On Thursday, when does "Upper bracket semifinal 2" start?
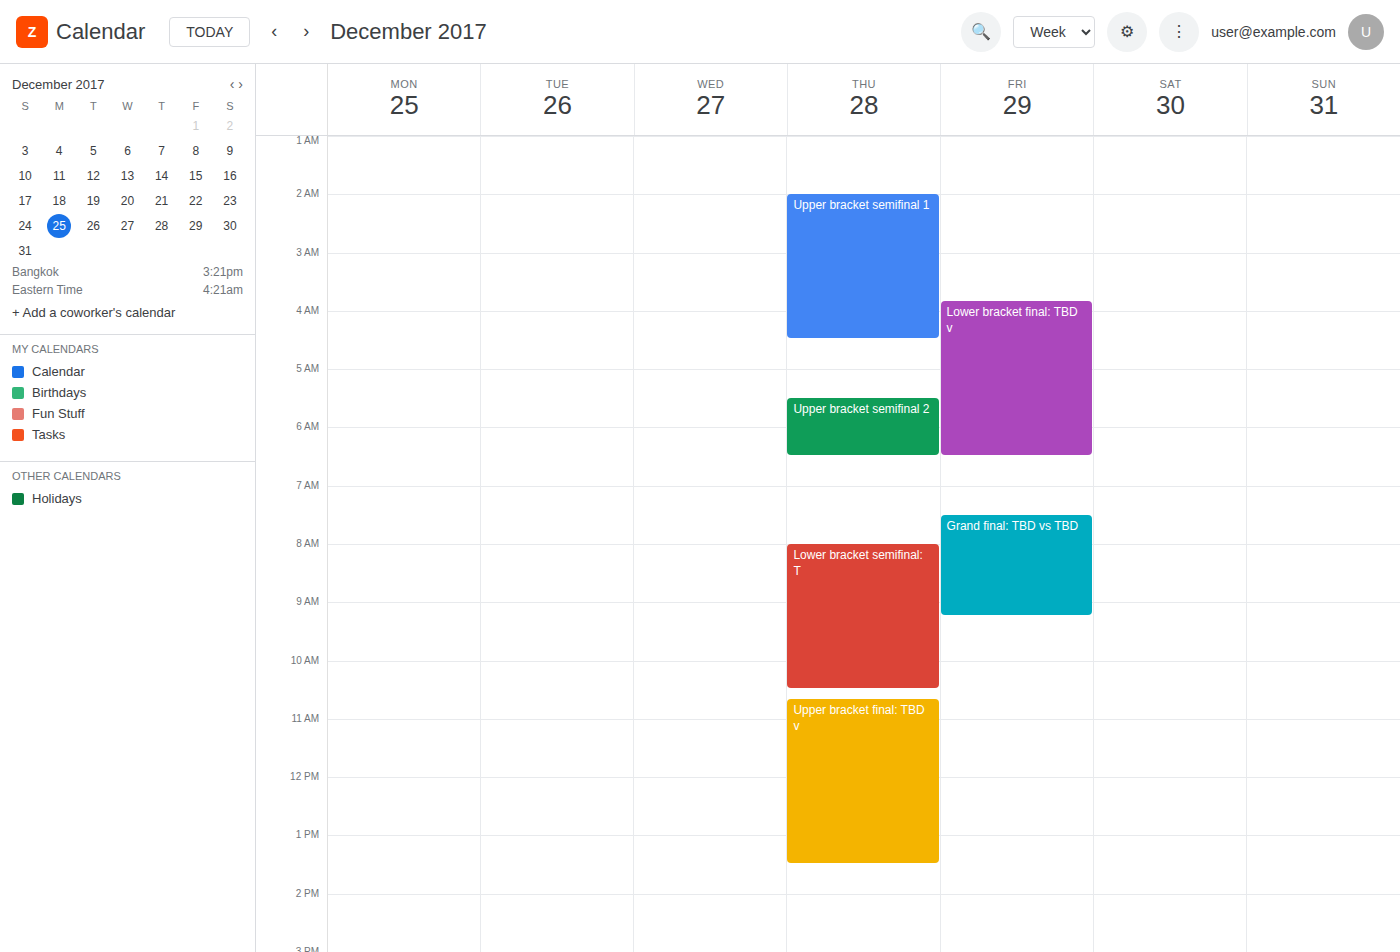
5:30 AM